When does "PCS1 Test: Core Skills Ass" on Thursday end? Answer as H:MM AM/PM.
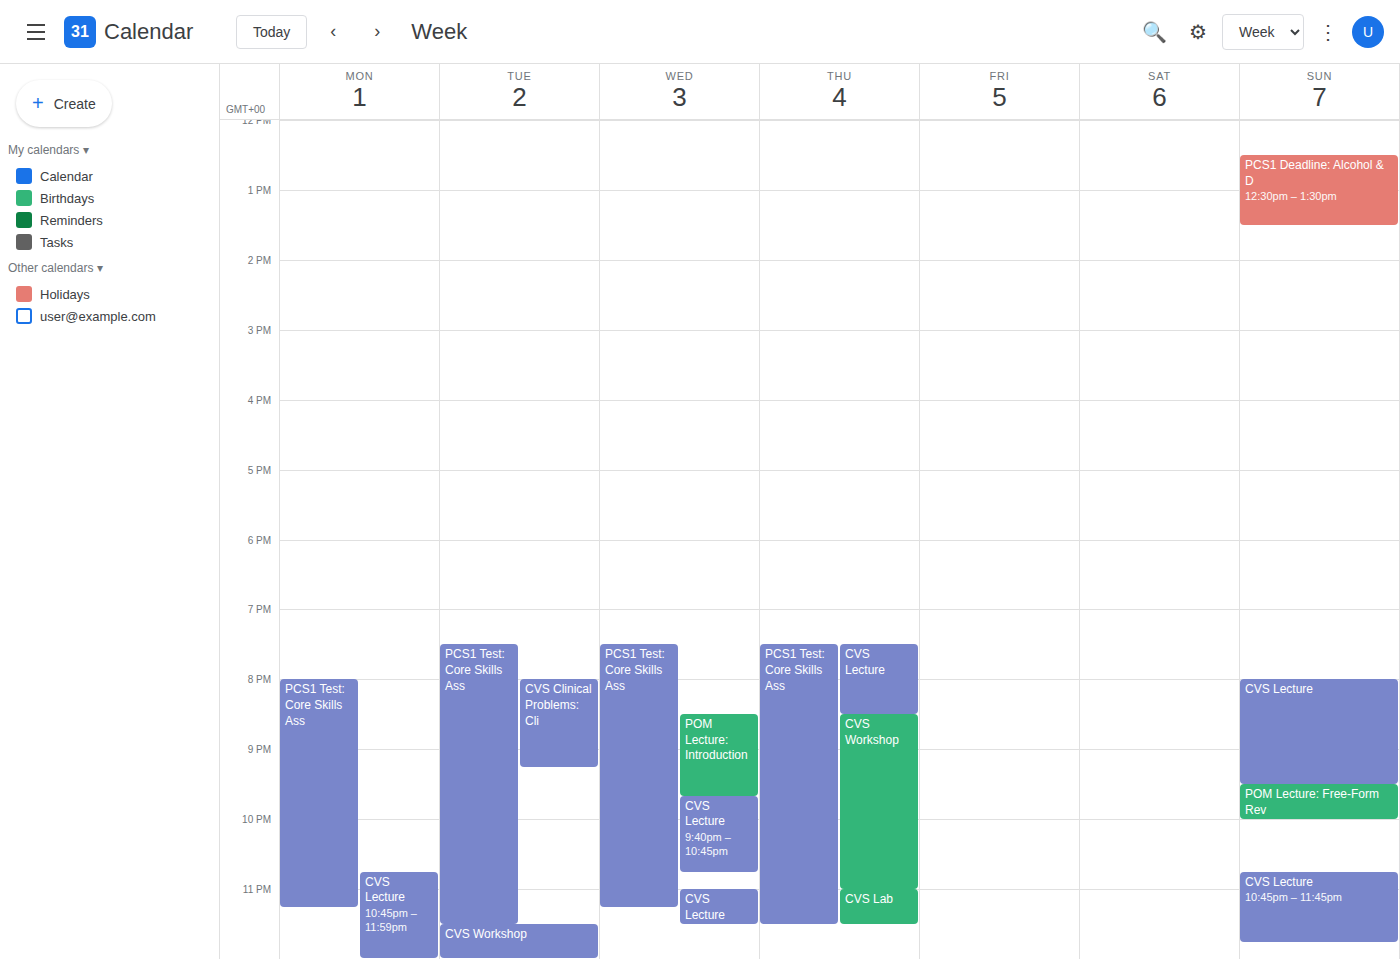
11:30 PM